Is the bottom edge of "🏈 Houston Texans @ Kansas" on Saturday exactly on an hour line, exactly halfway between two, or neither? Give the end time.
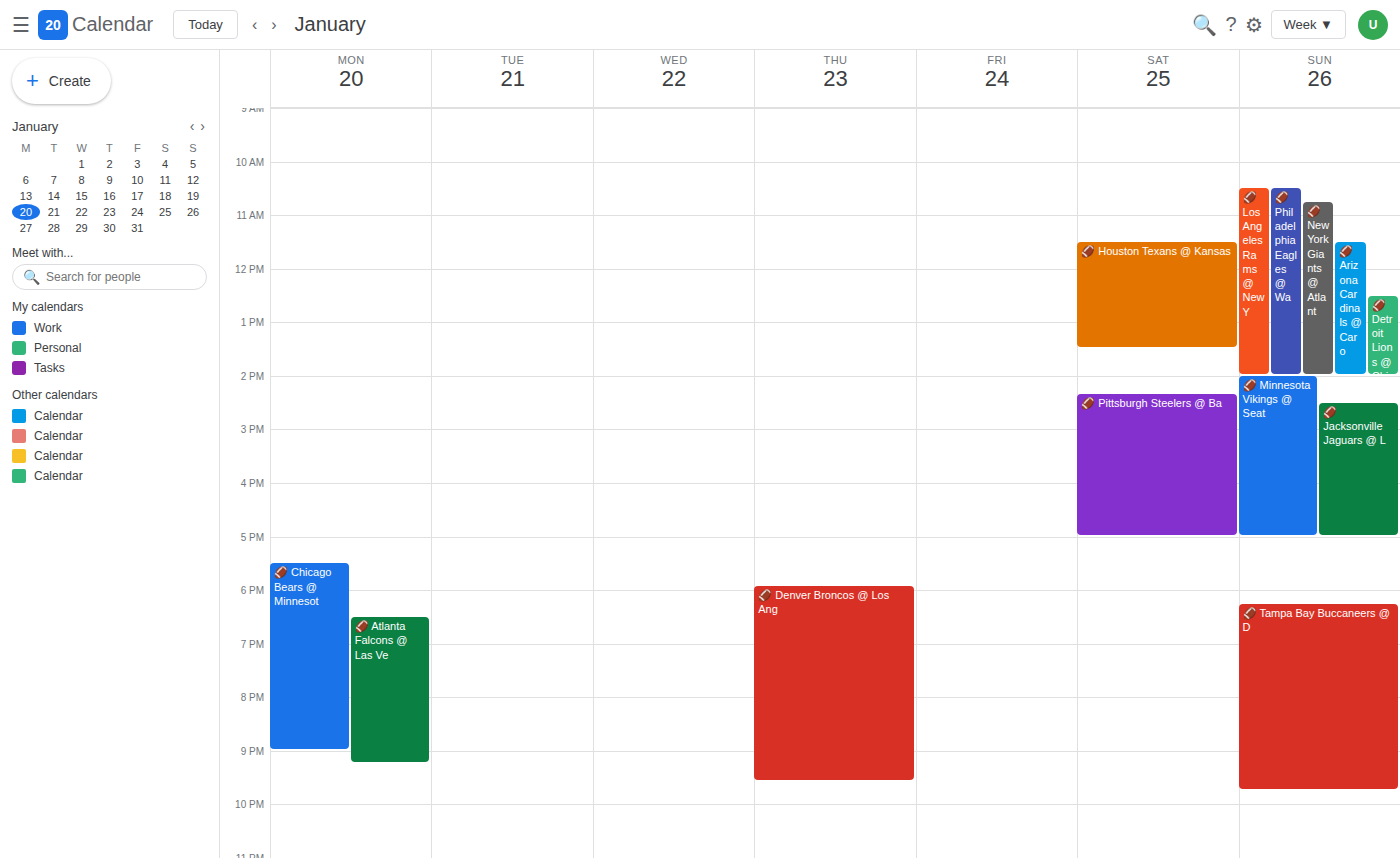
13:30 -- halfway between the 13:00 and 14:00 lines.